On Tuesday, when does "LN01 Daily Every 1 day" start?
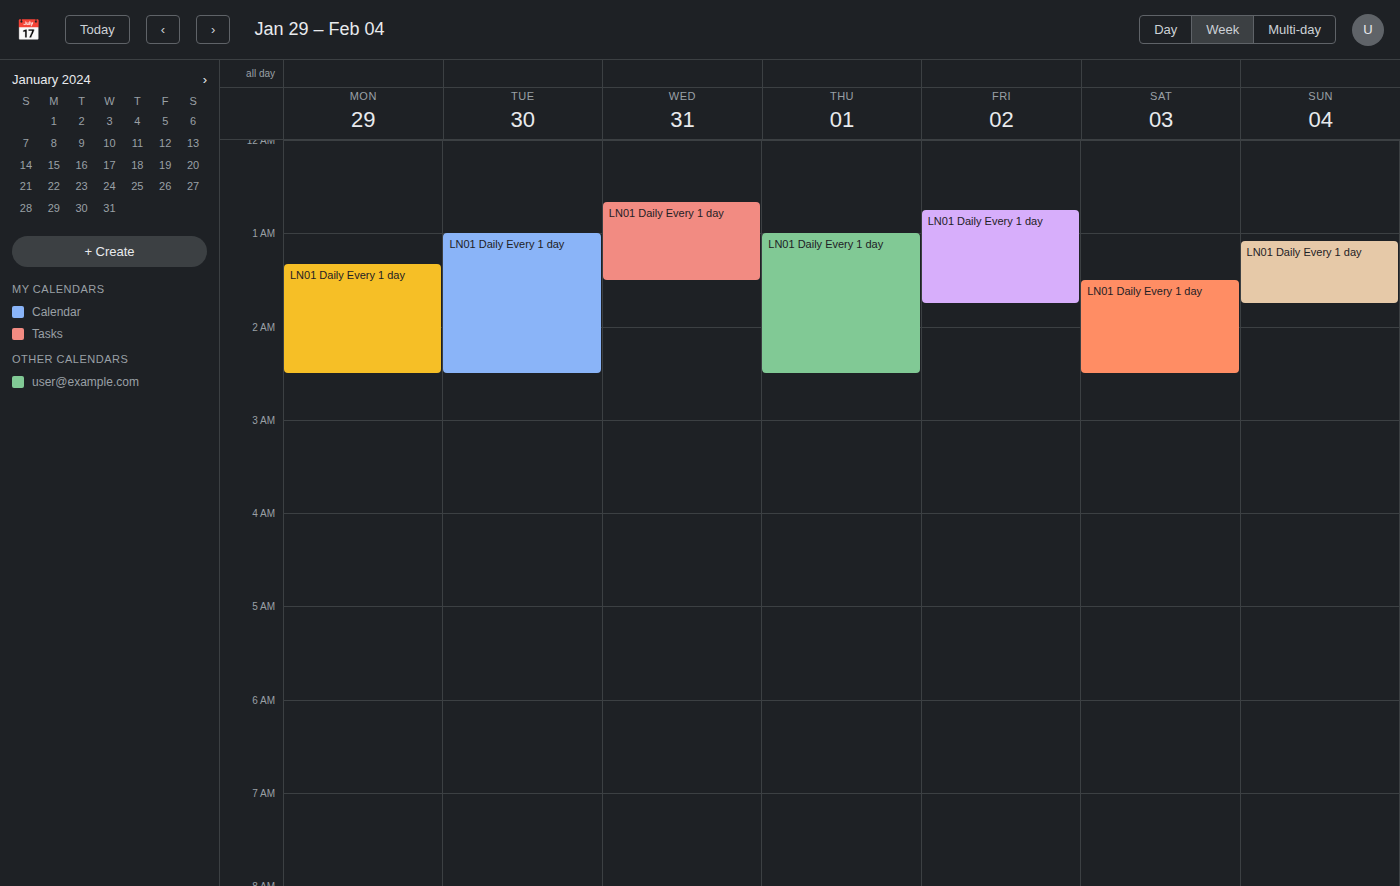
1:00 AM